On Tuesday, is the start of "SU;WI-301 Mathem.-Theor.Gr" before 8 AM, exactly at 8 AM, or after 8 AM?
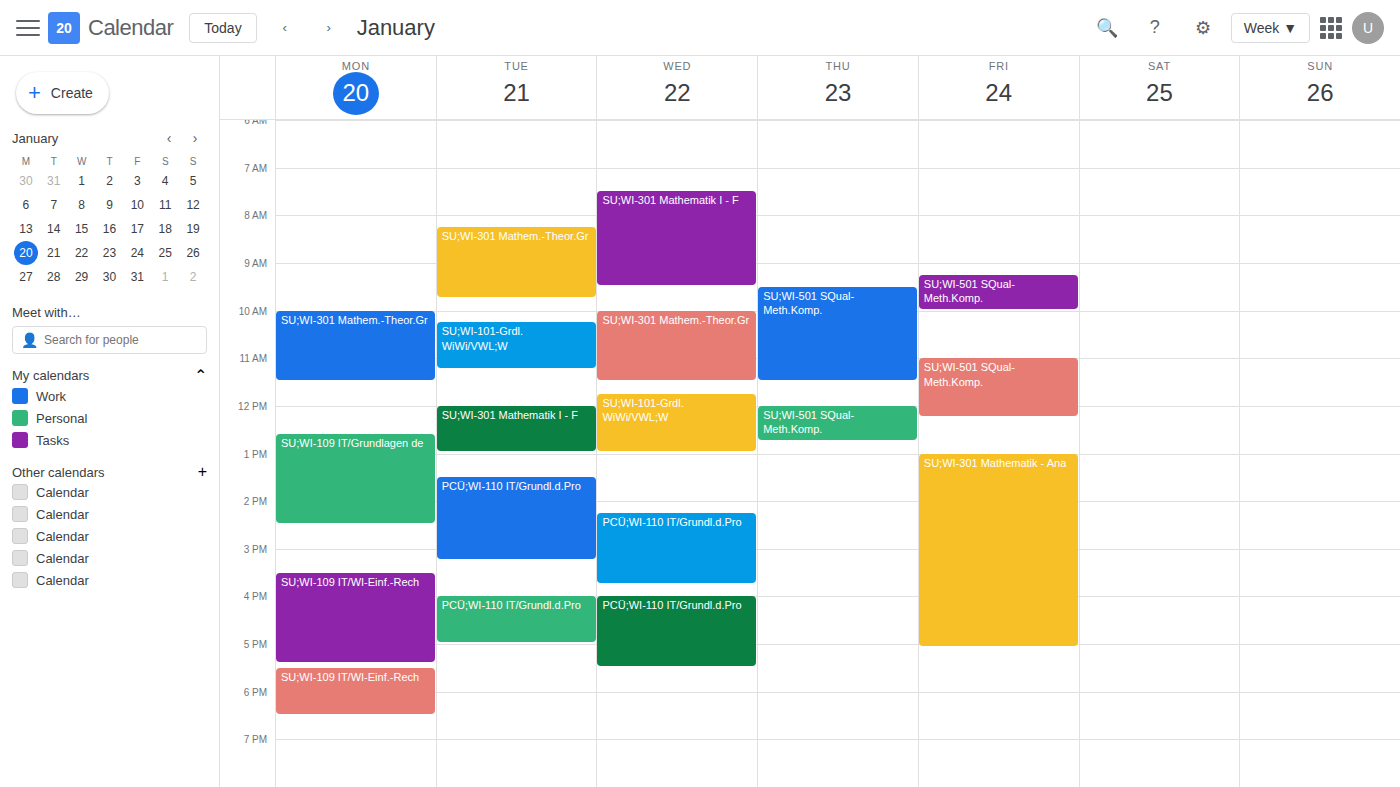
8:15 AM -- after 8 AM, 15 minutes below the 8 AM line.